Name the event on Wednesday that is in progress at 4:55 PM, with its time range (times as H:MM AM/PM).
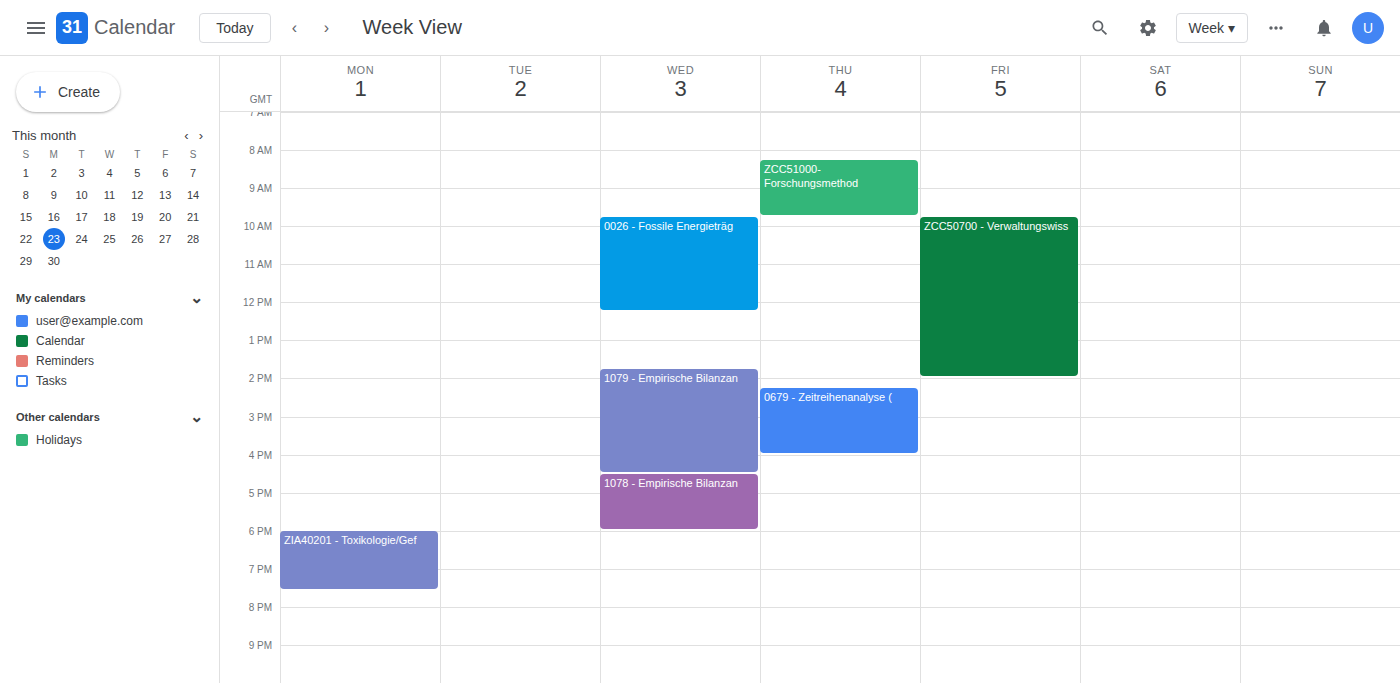
"1078 - Empirische Bilanzan", 4:30 PM to 6:00 PM